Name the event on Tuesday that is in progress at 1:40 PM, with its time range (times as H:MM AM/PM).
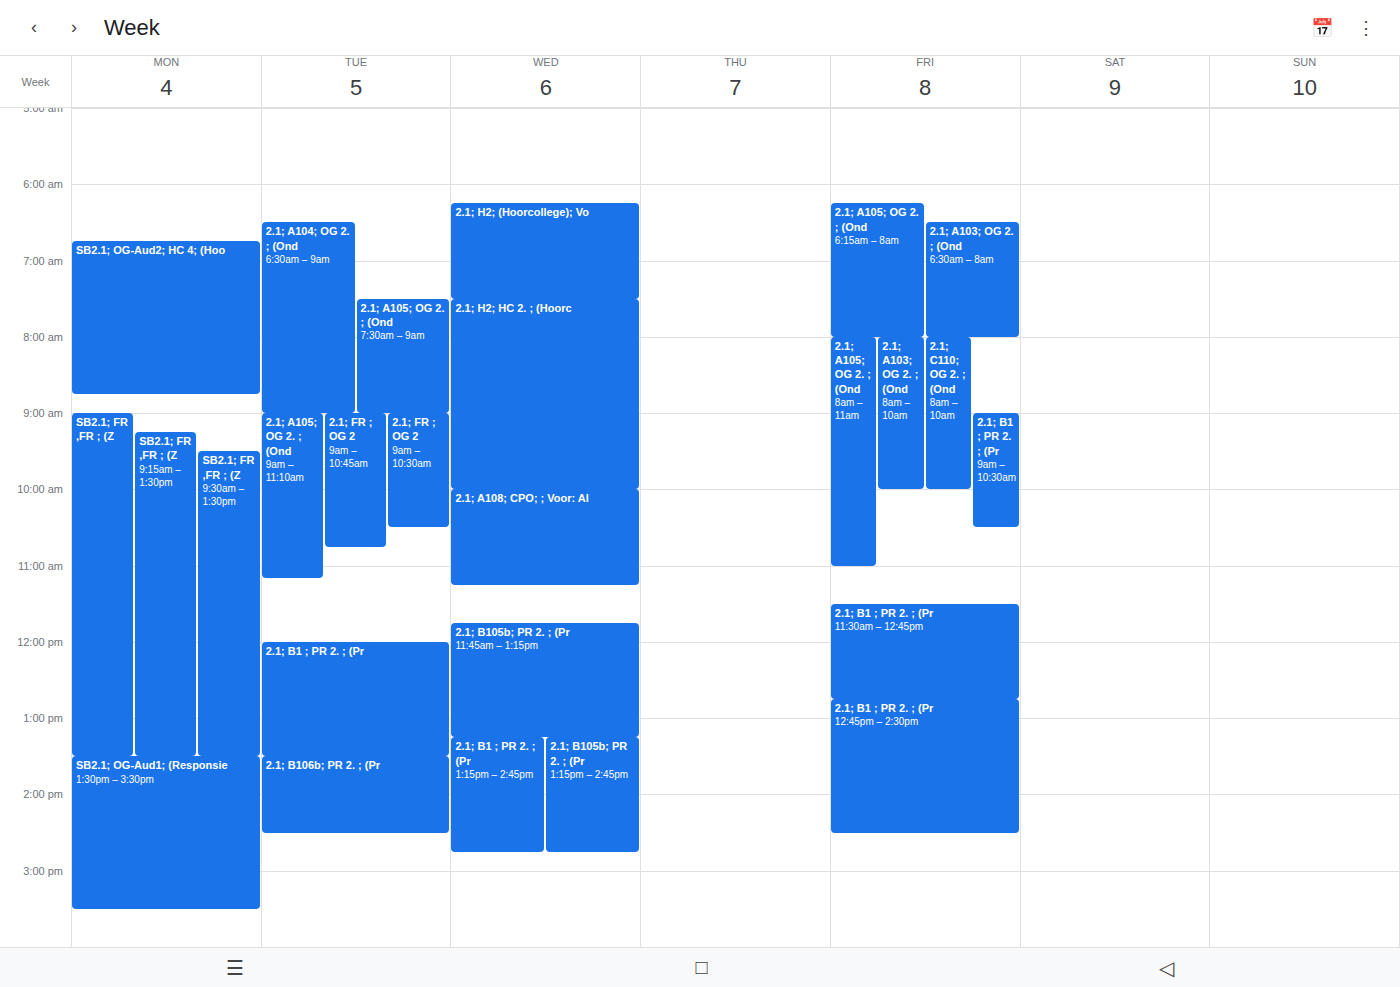
"2.1; B106b; PR 2. ; (Pr", 1:30 PM to 2:30 PM